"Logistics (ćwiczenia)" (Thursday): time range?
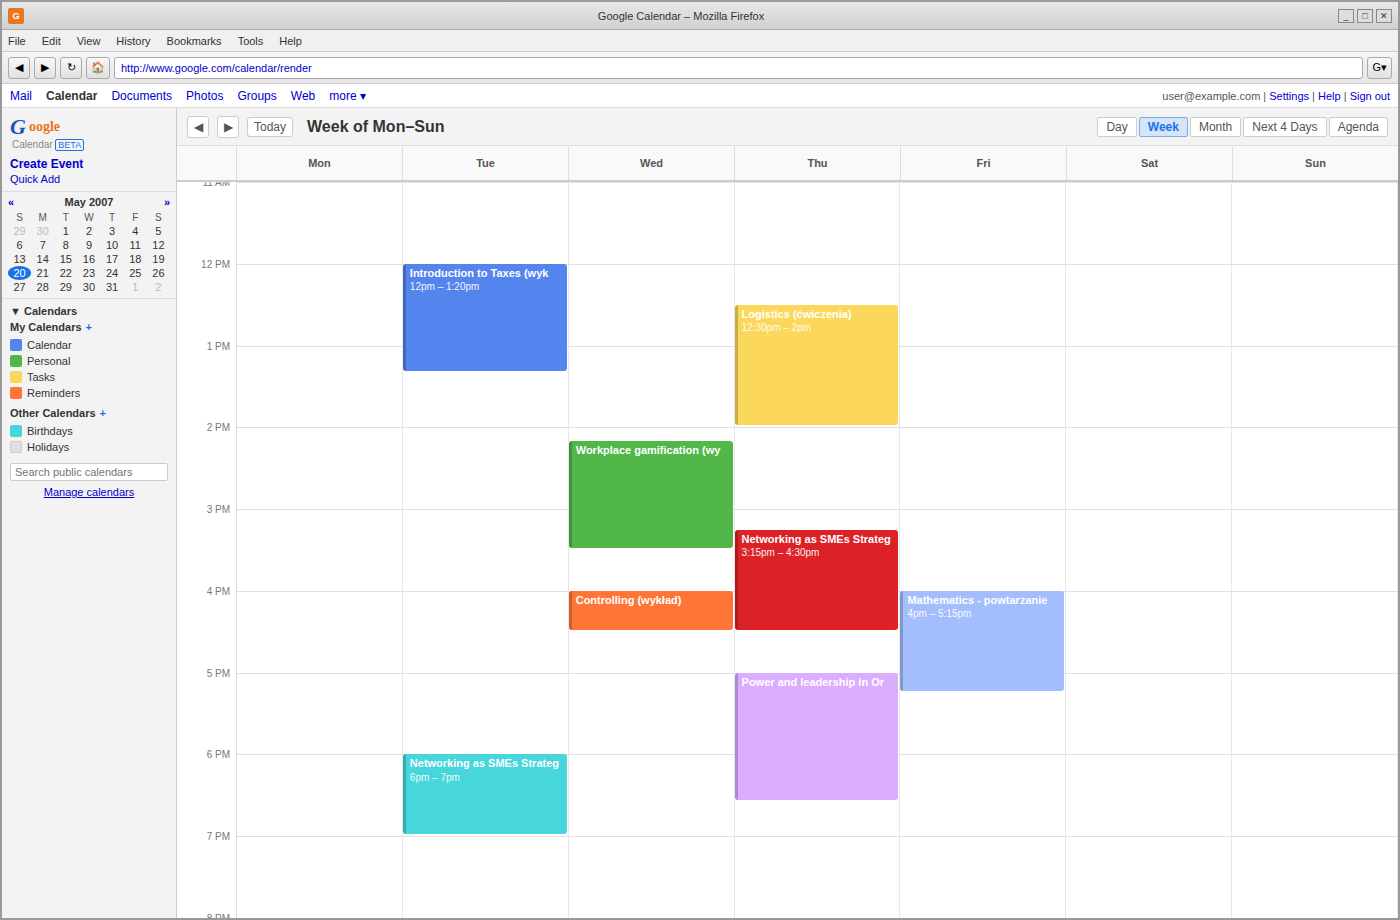
12:30 PM to 2:00 PM